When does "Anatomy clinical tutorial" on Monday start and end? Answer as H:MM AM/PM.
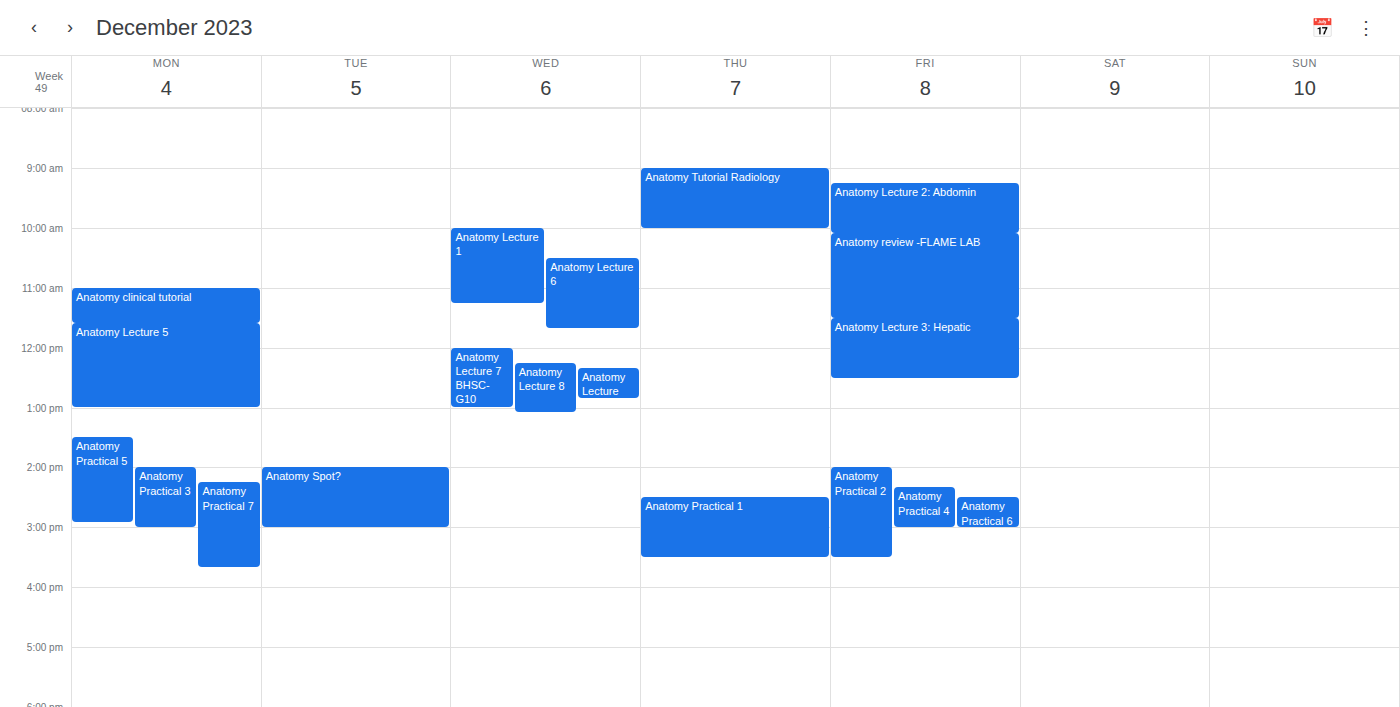
11:00 AM to 11:35 AM